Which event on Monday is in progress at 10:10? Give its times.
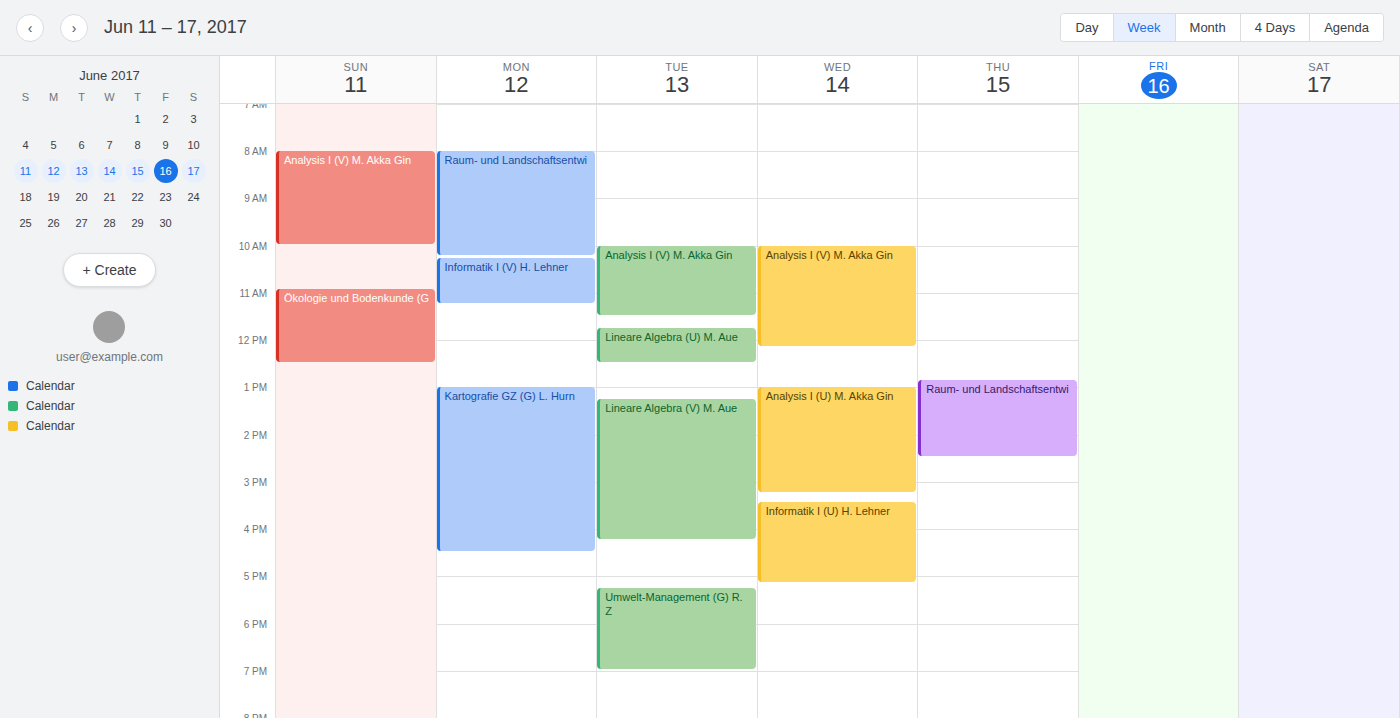
"Raum- und Landschaftsentwi", 08:00 to 10:15